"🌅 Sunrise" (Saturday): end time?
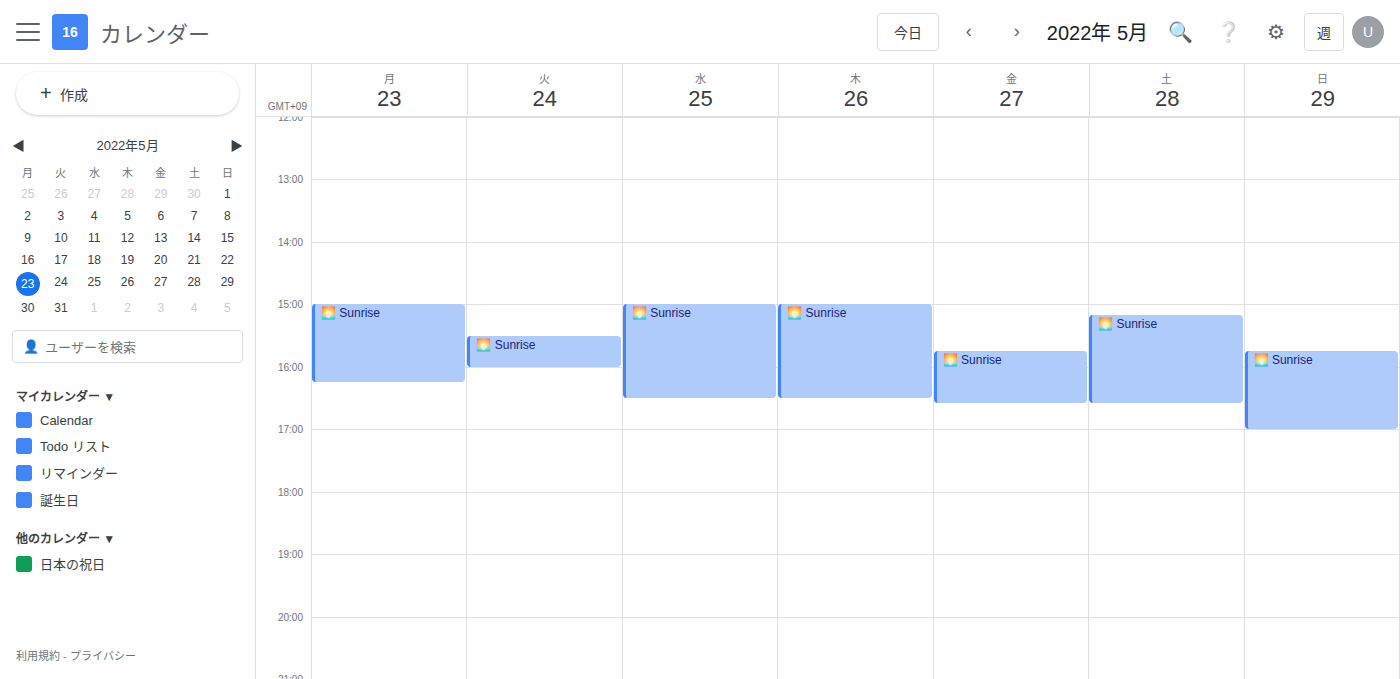
16:35